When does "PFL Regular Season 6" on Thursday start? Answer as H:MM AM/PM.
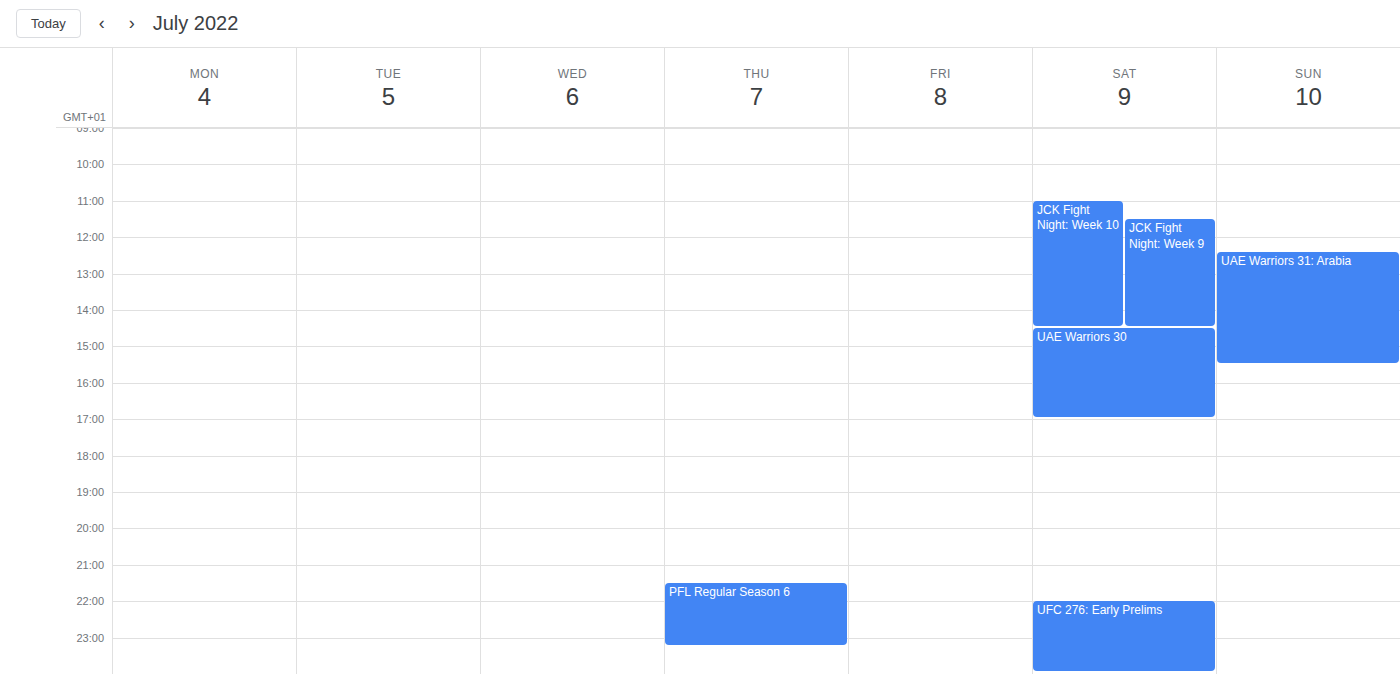
9:30 PM